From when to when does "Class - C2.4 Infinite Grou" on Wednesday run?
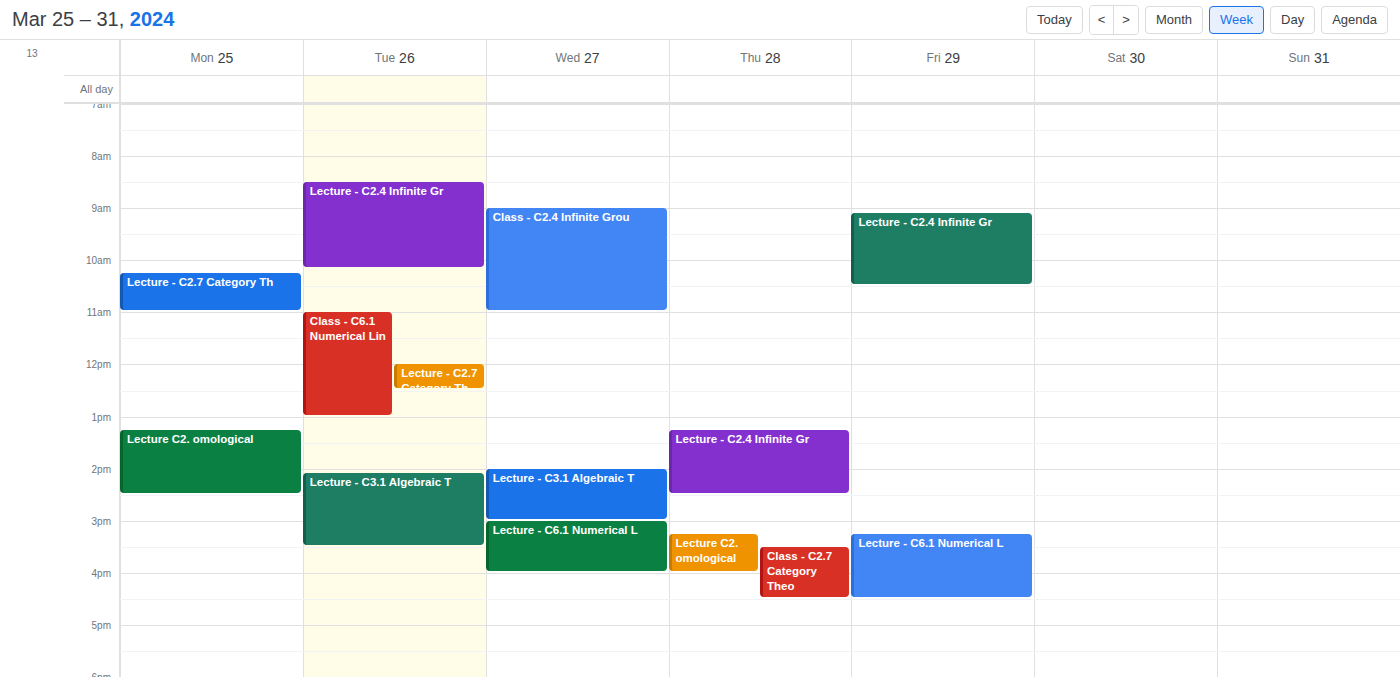
9:00 AM to 11:00 AM